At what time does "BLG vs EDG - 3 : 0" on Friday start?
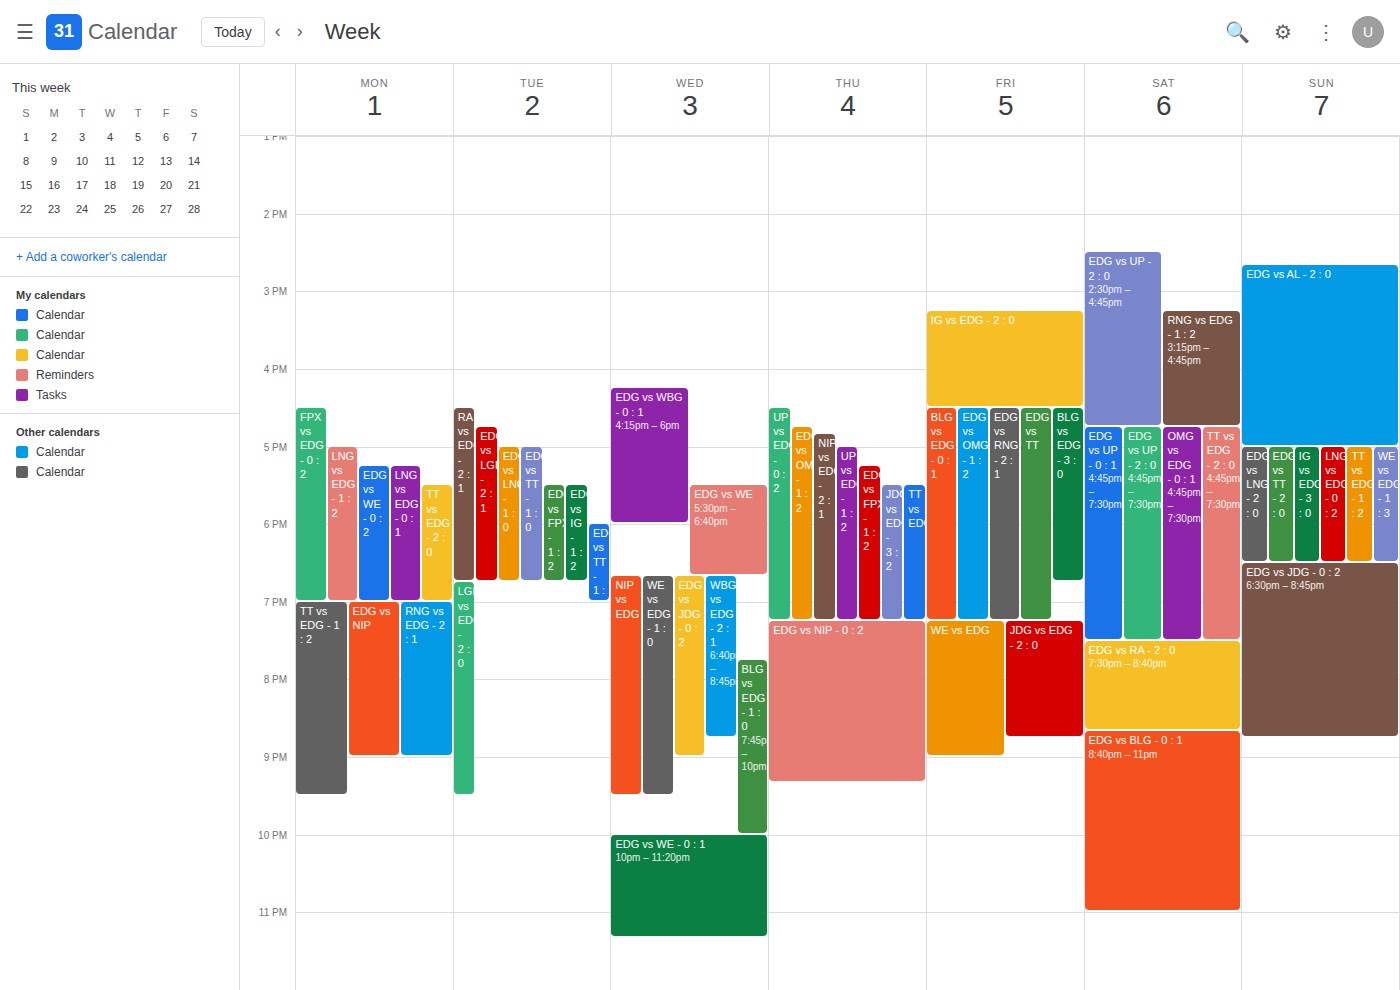
4:30 PM